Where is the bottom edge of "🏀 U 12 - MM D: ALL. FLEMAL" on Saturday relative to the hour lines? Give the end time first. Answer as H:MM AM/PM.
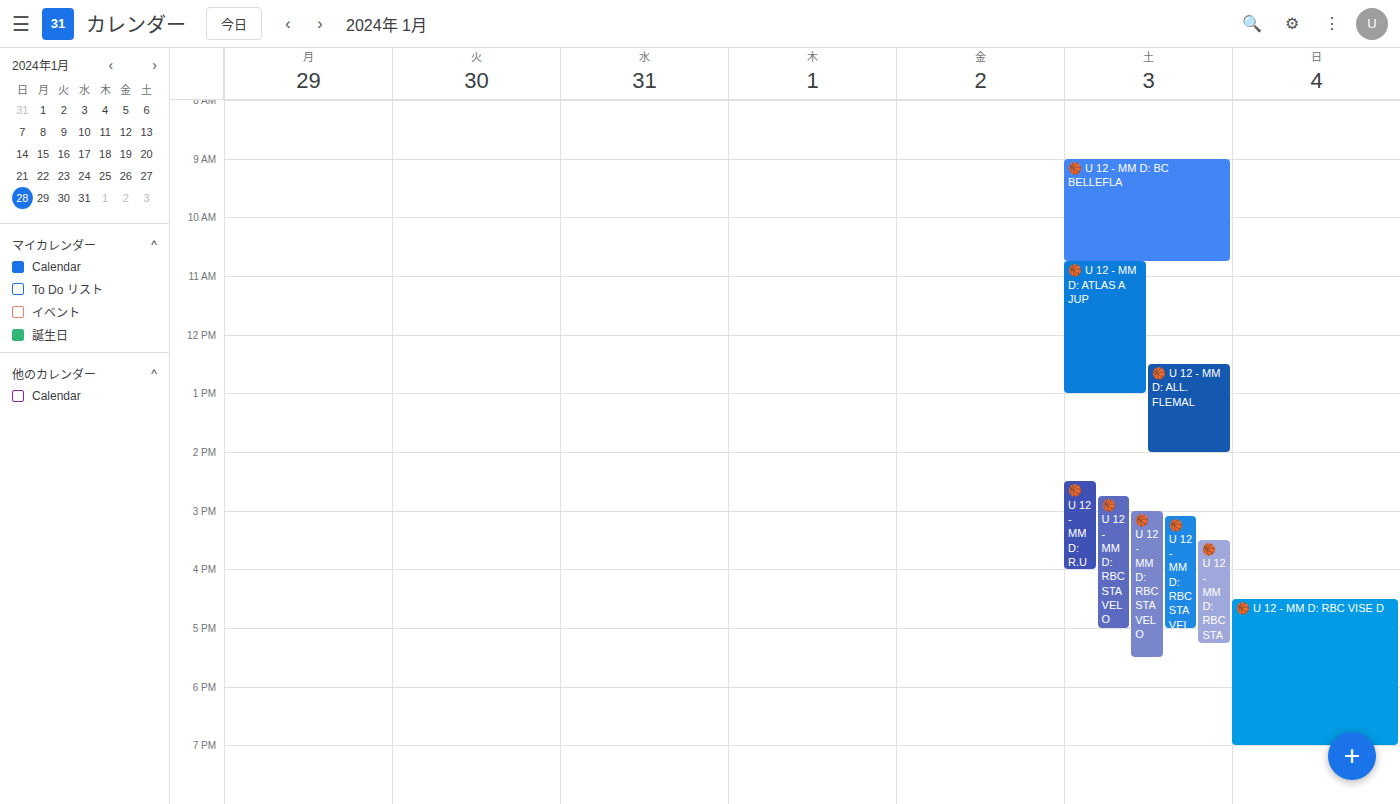
2:00 PM -- exactly on the 2 PM line.